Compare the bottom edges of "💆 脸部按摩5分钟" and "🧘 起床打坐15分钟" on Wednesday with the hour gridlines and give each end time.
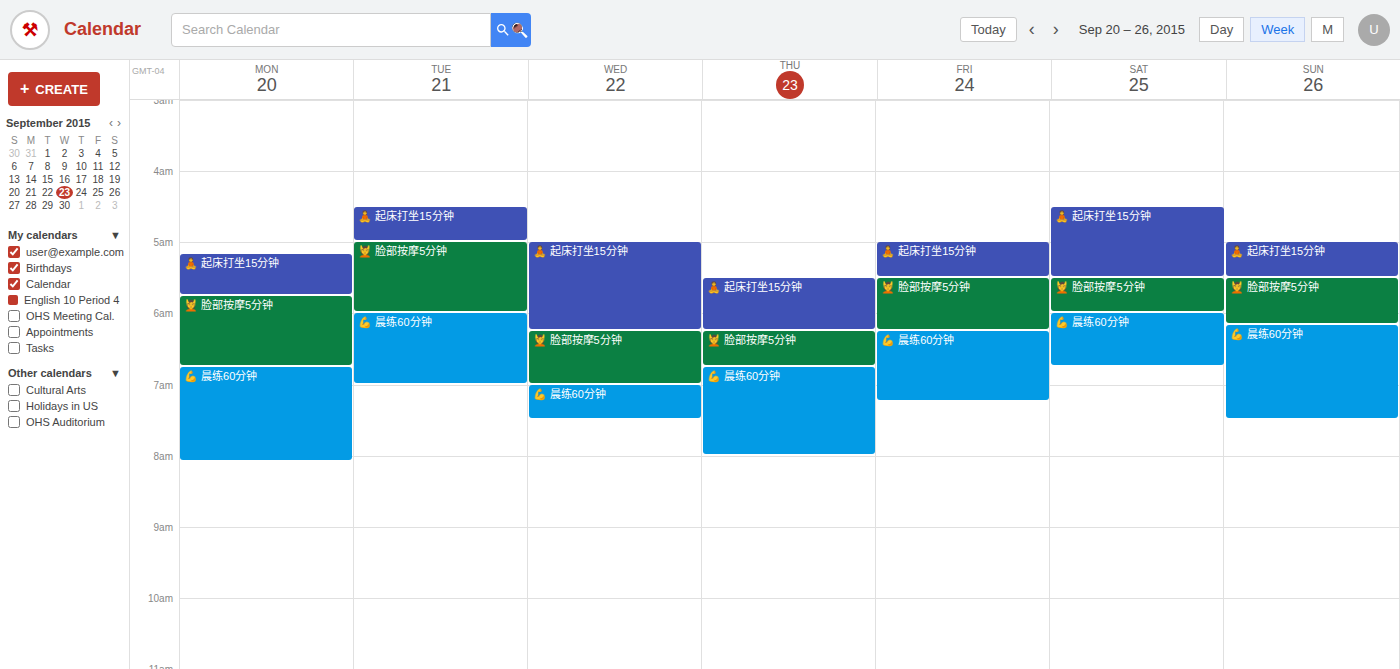
"💆 脸部按摩5分钟": 7:00 AM, exactly on the 7 AM line. "🧘 起床打坐15分钟": 6:15 AM, neither: a quarter of the way from the 6 AM line to the 7 AM line.